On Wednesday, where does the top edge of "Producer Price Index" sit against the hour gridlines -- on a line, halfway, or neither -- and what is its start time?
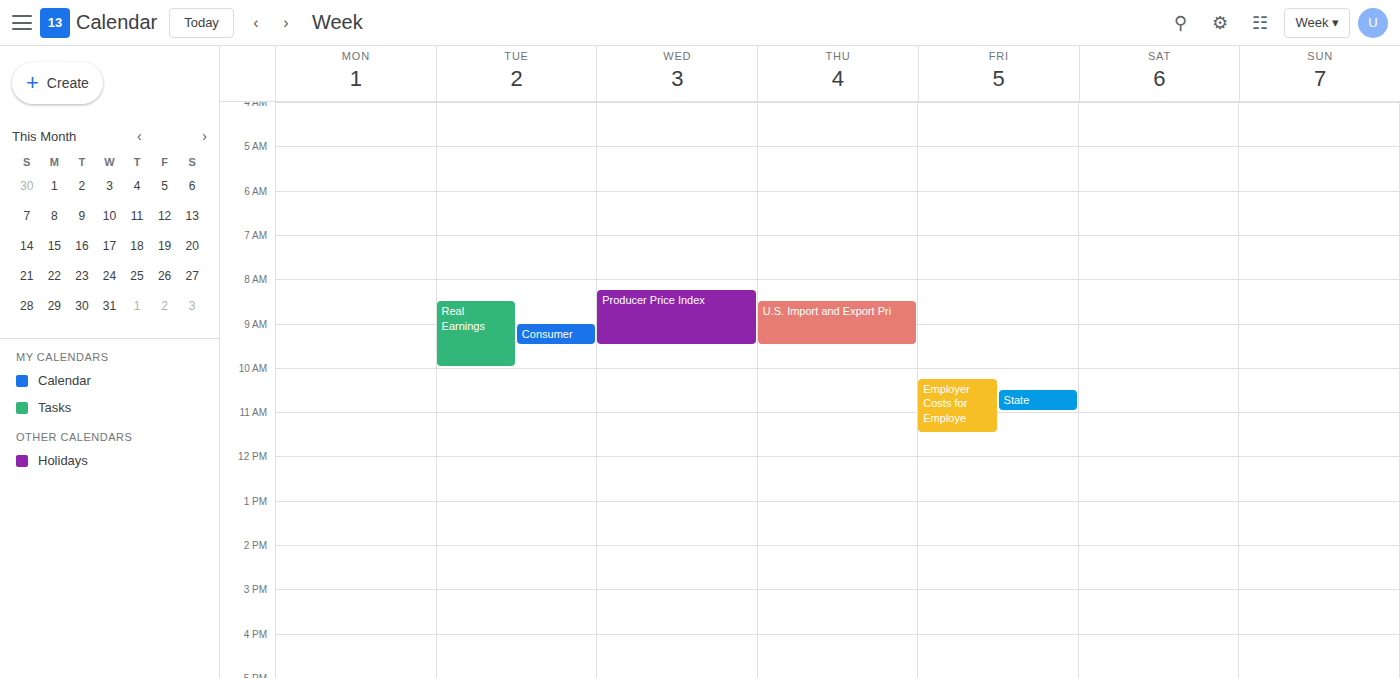
8:15 AM -- neither: a quarter of the way from the 8 AM line to the 9 AM line.